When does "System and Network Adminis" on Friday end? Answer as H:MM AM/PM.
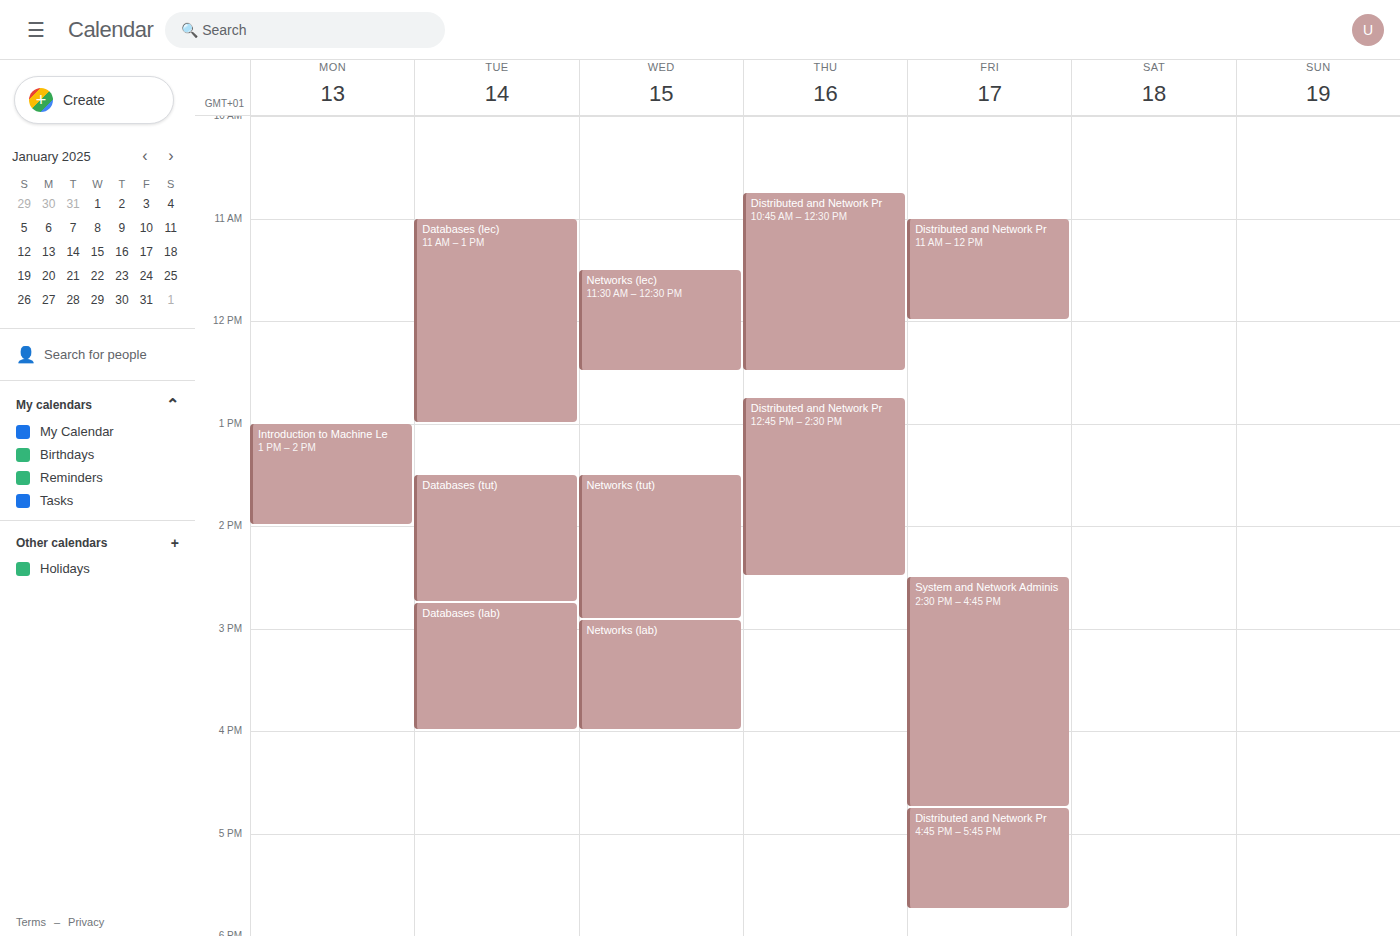
4:45 PM